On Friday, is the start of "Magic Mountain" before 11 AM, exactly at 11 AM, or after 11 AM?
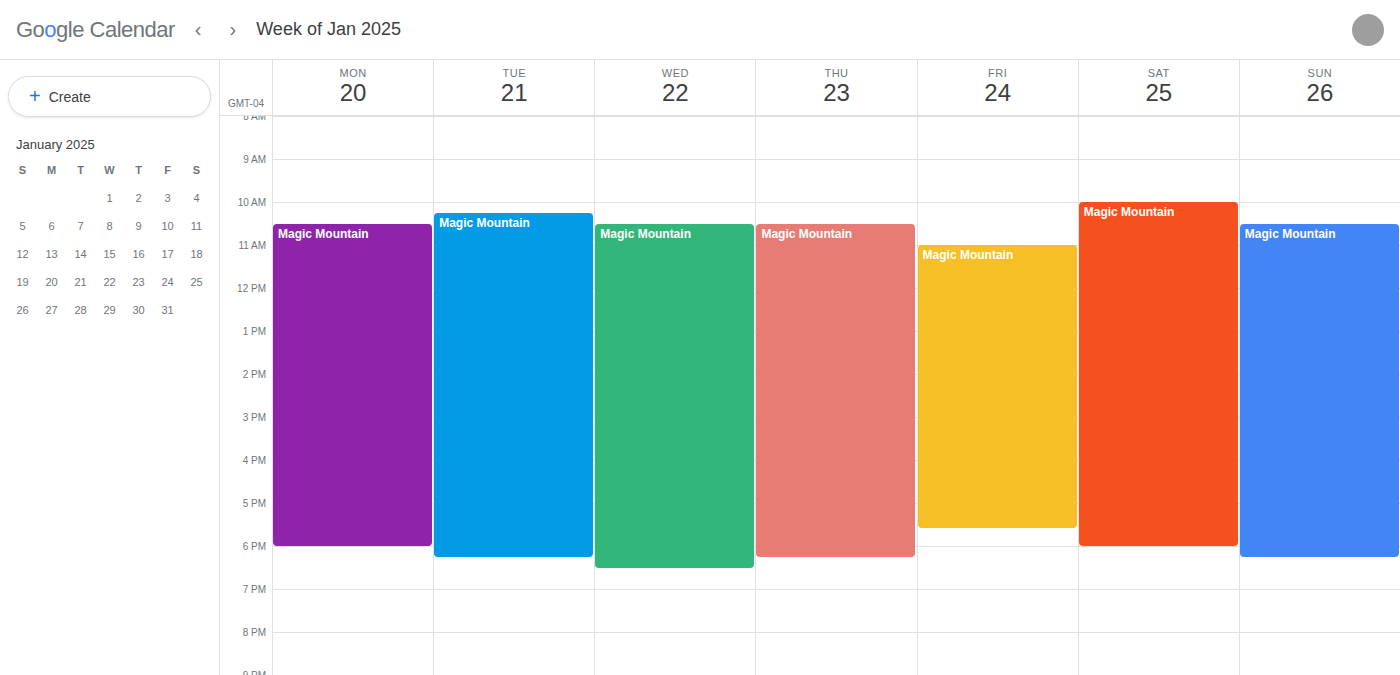
11:00 AM -- exactly at 11 AM, on the 11 AM line.